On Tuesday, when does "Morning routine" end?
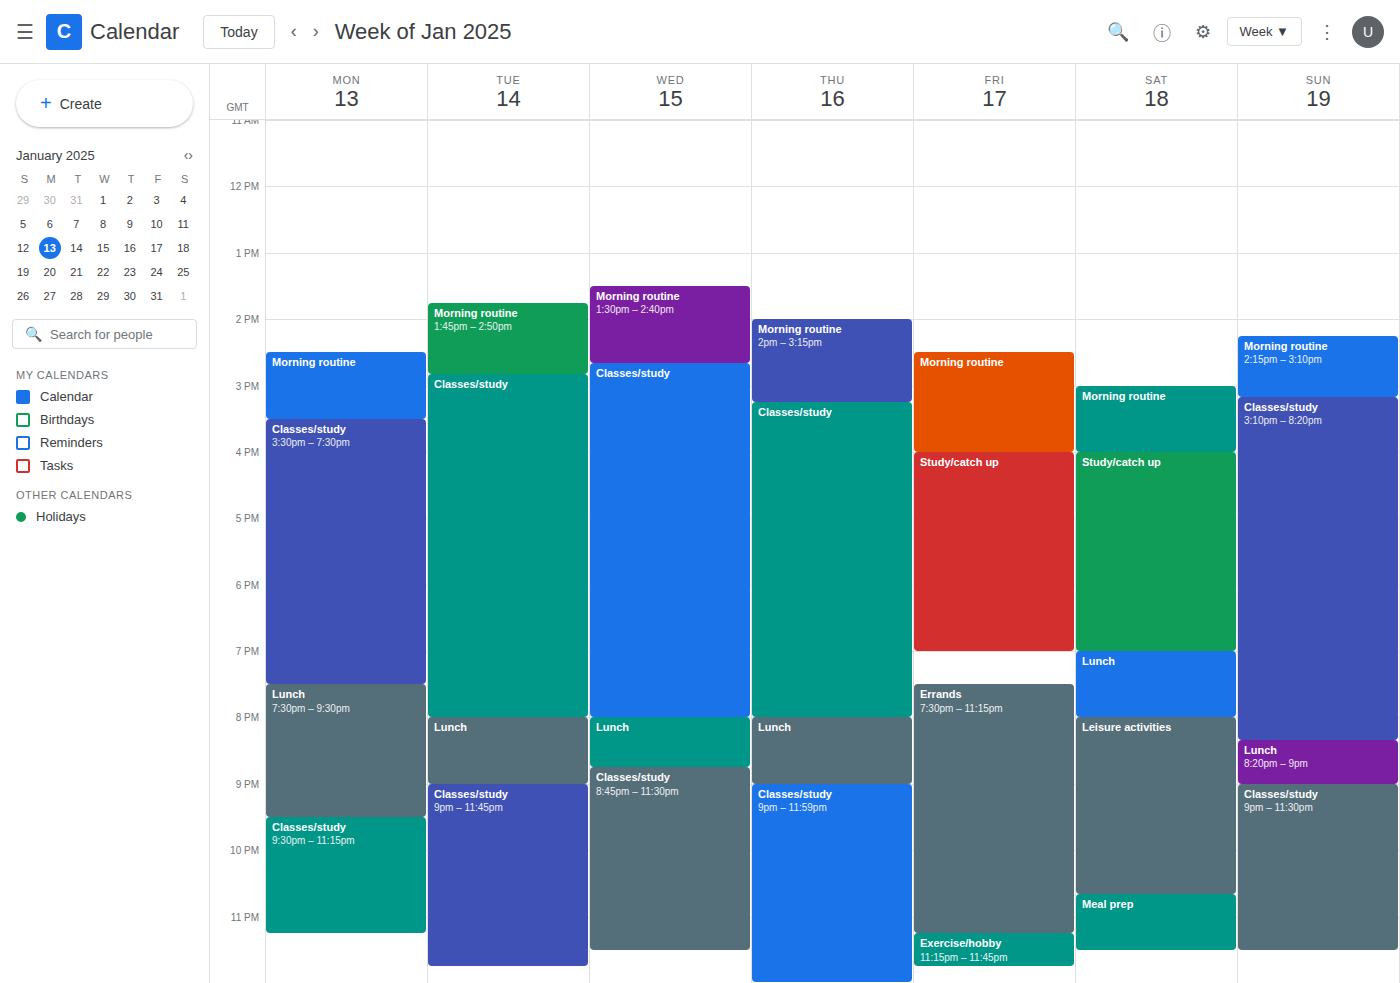
2:50 PM